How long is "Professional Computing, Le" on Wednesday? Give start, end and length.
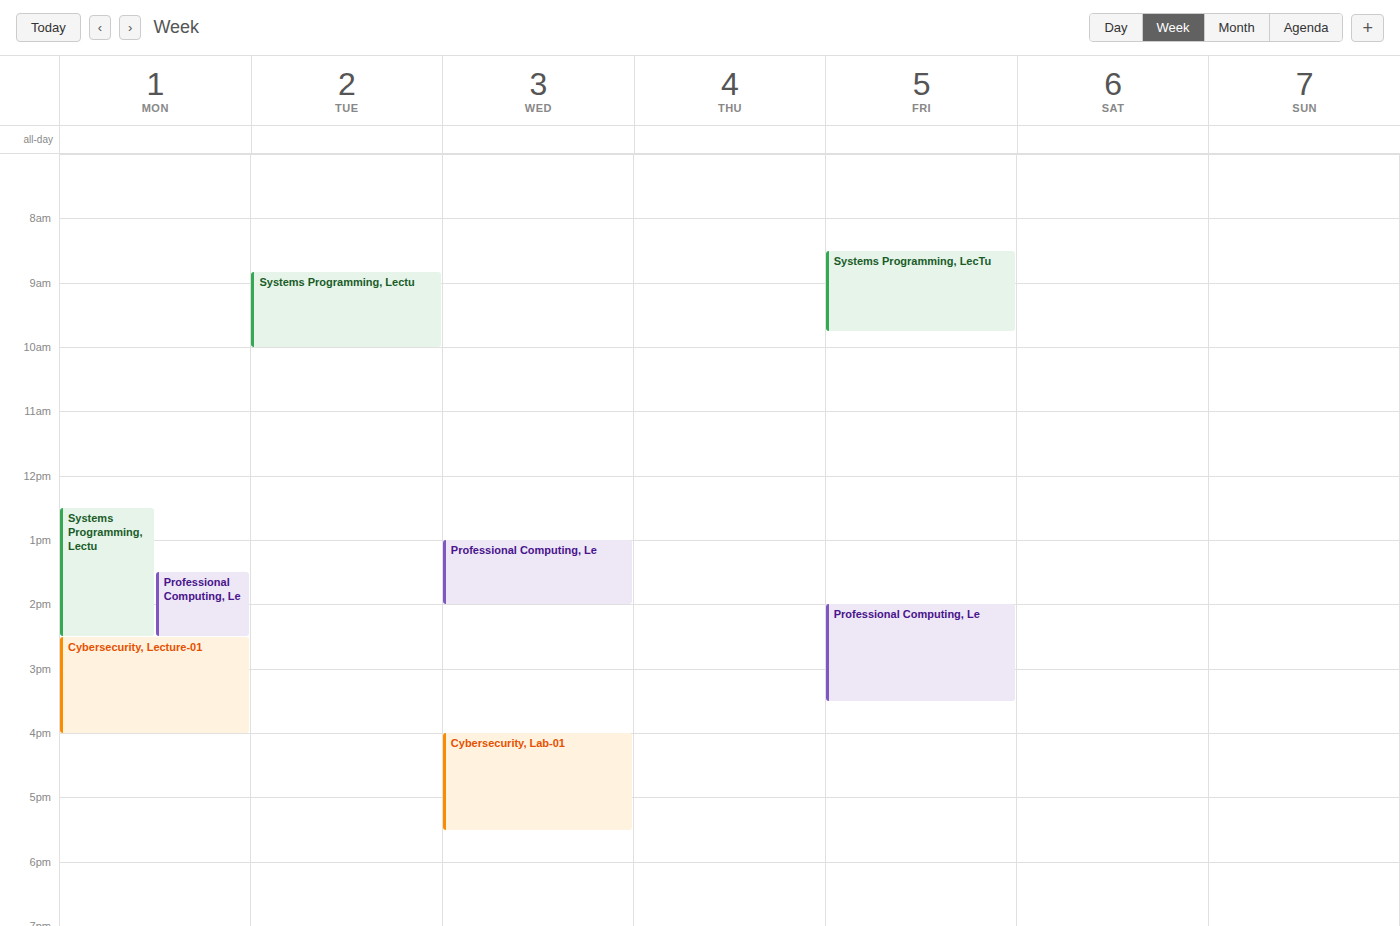
1:00 PM to 2:00 PM, 1 hour